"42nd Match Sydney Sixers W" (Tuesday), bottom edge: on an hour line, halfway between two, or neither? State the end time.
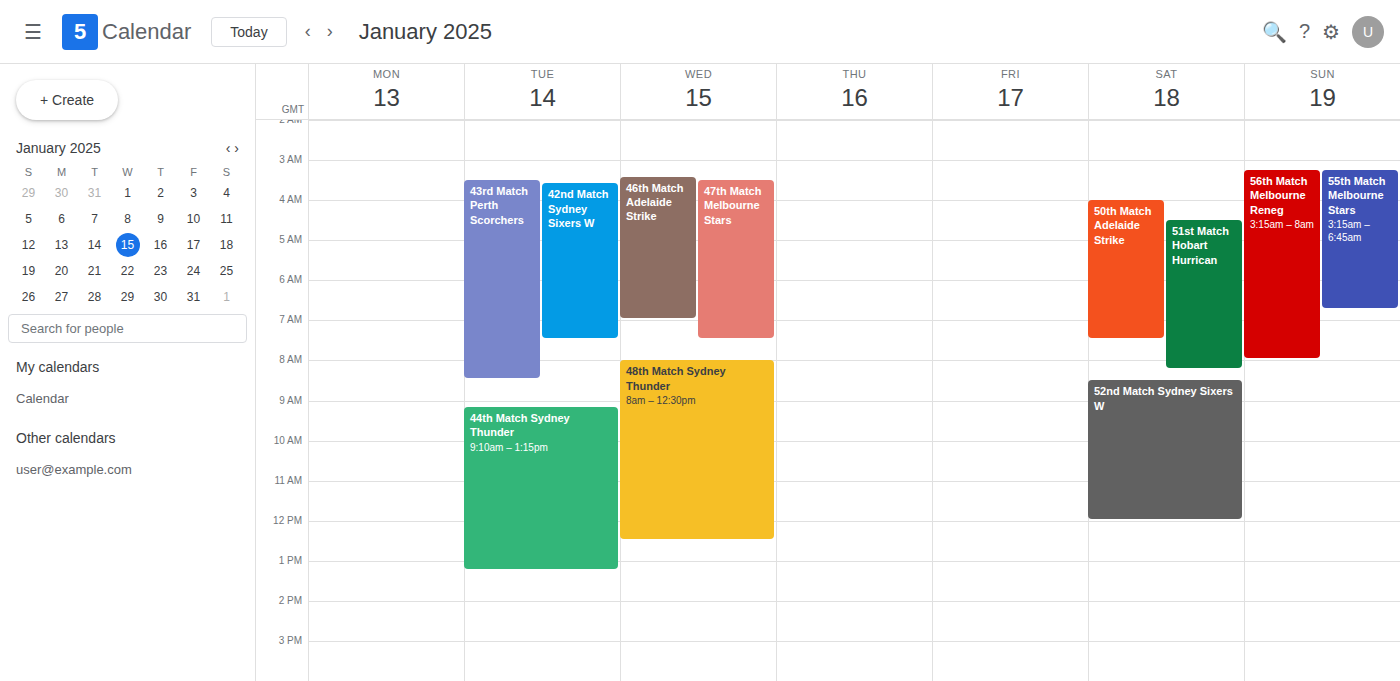
7:30 AM -- halfway between the 7 AM and 8 AM lines.